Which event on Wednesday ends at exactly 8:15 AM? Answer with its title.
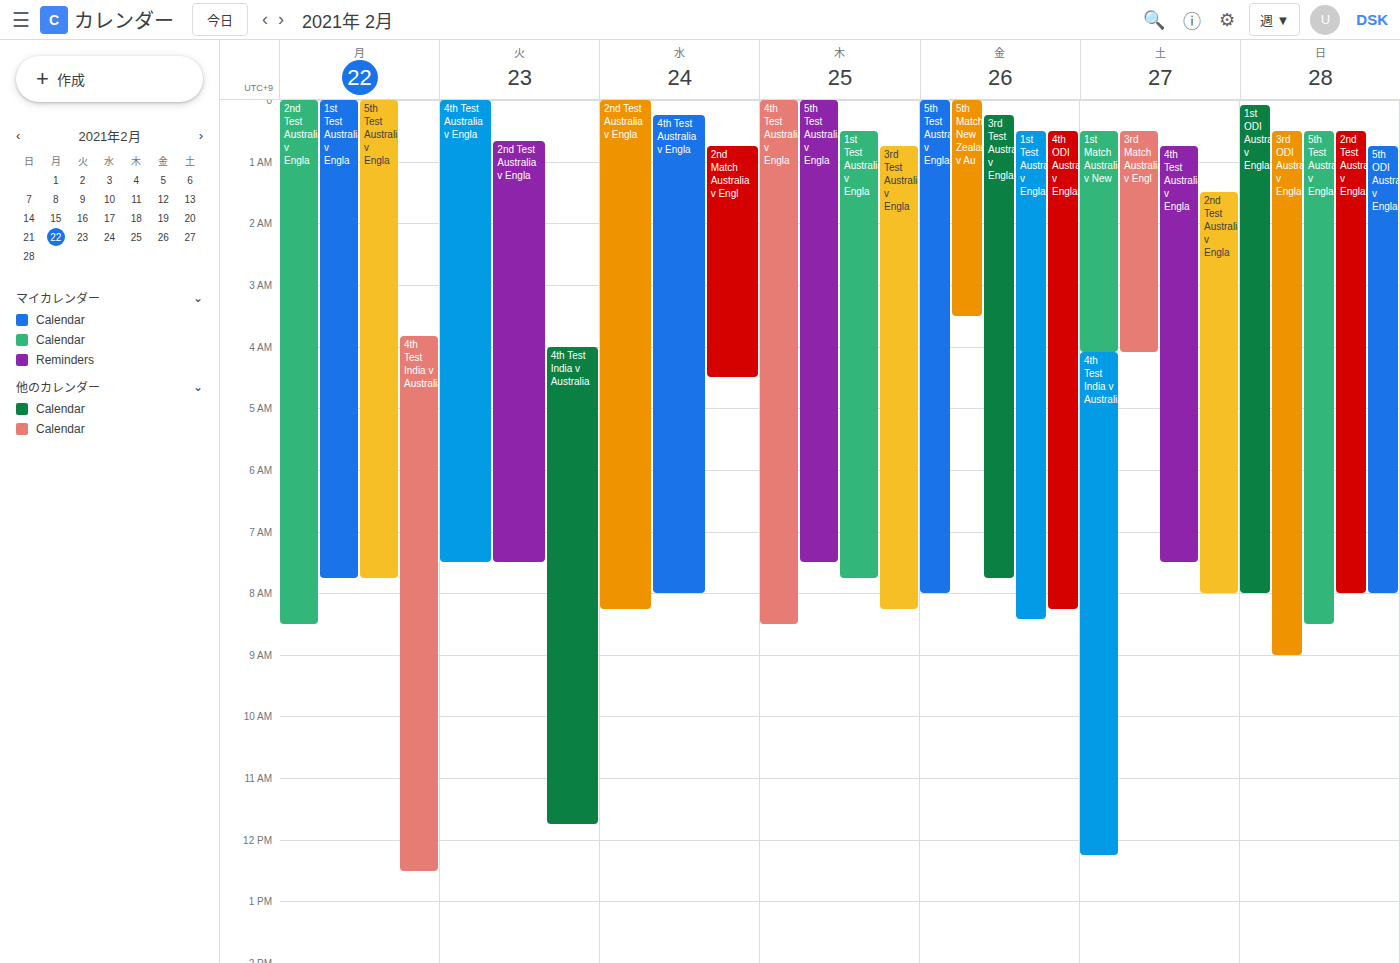
"2nd Test Australia v Engla"